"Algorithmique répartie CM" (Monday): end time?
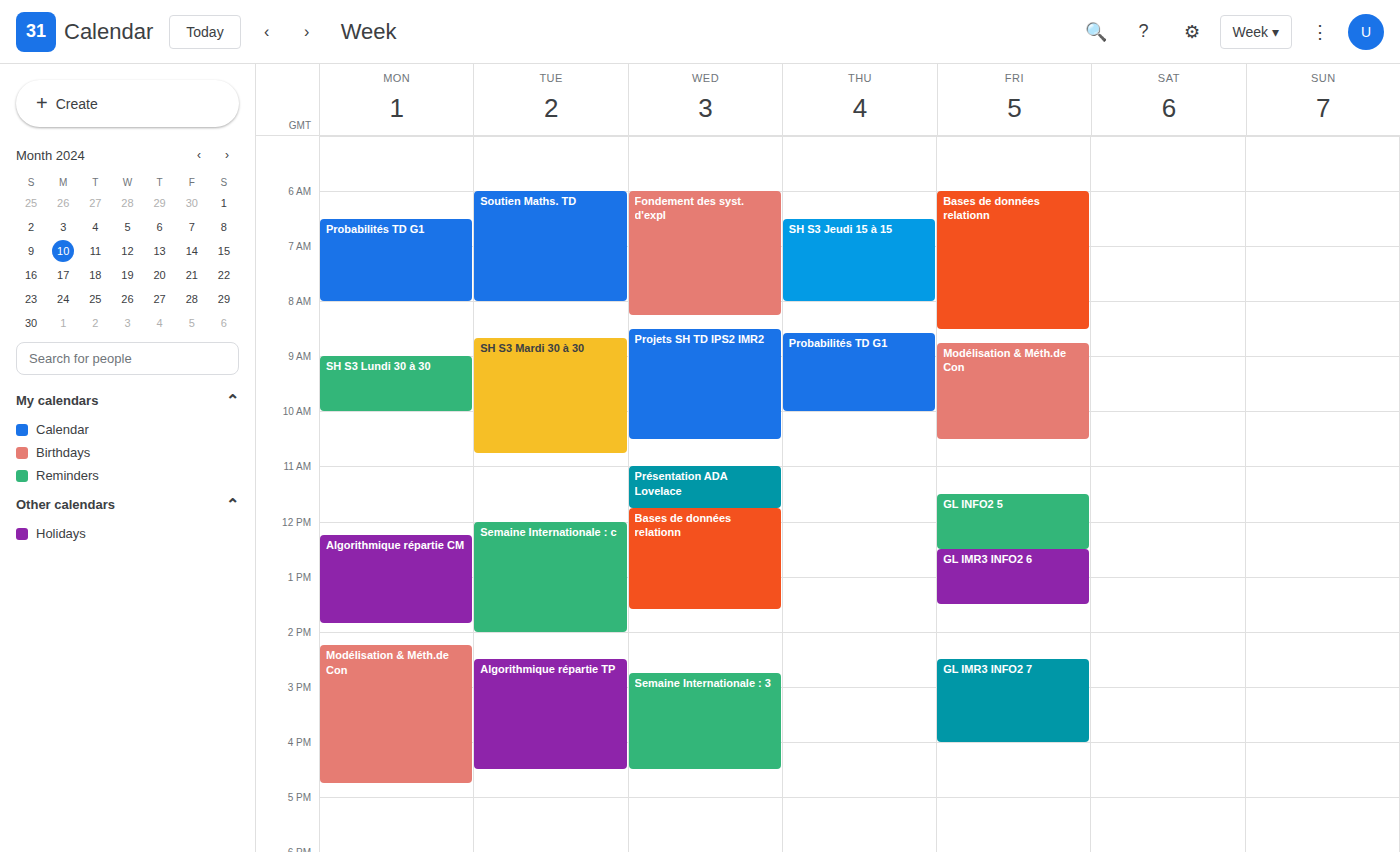
1:50 PM